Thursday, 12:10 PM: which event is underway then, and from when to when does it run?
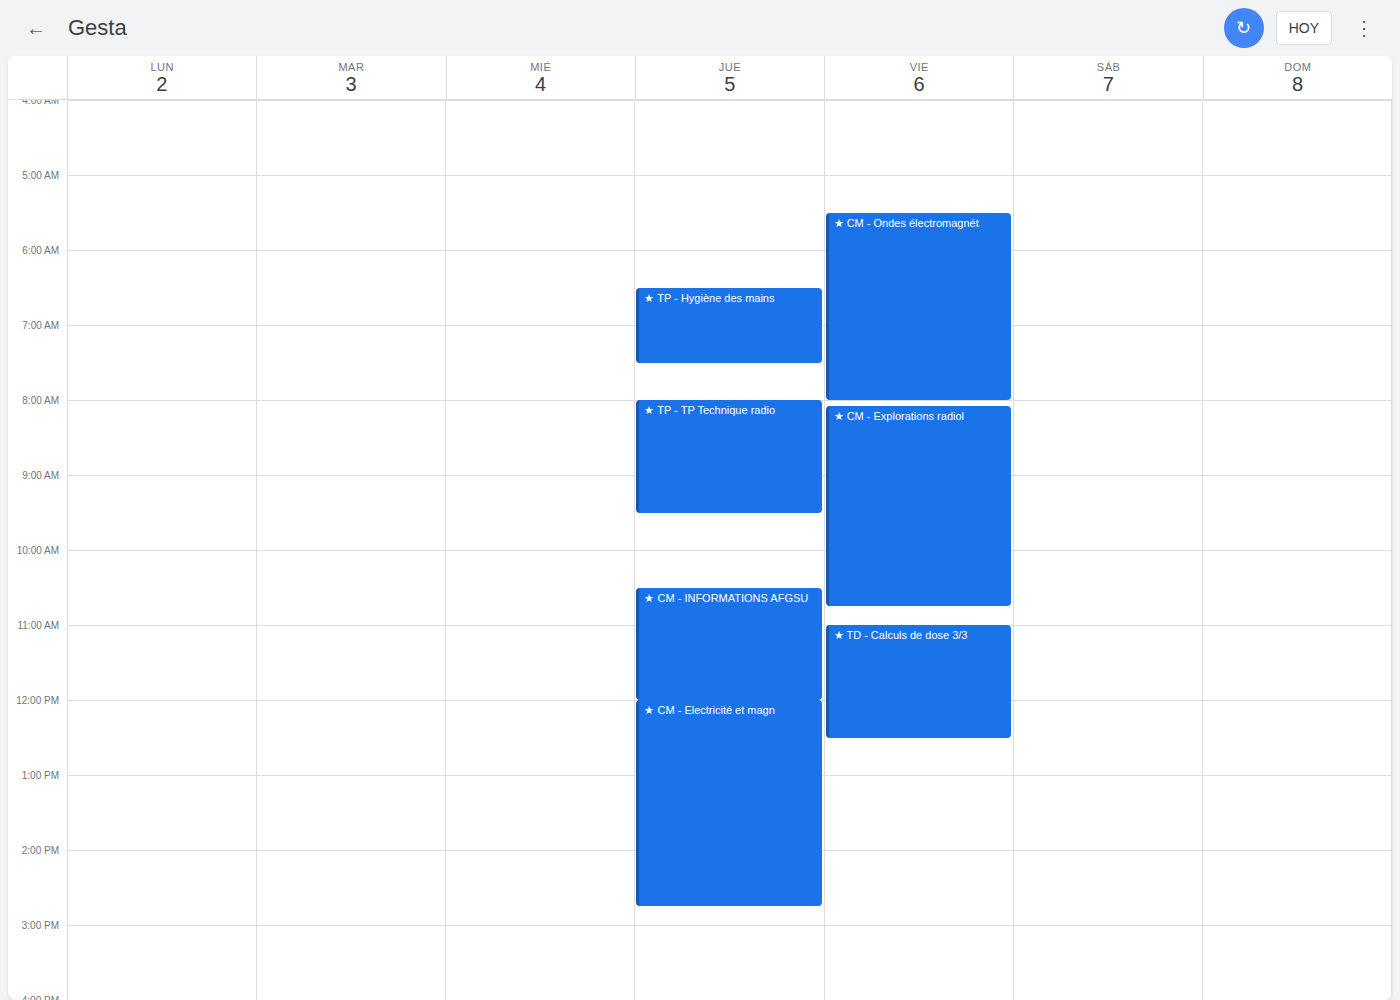
"★ CM - Electricité et magn", 12:00 PM to 2:45 PM